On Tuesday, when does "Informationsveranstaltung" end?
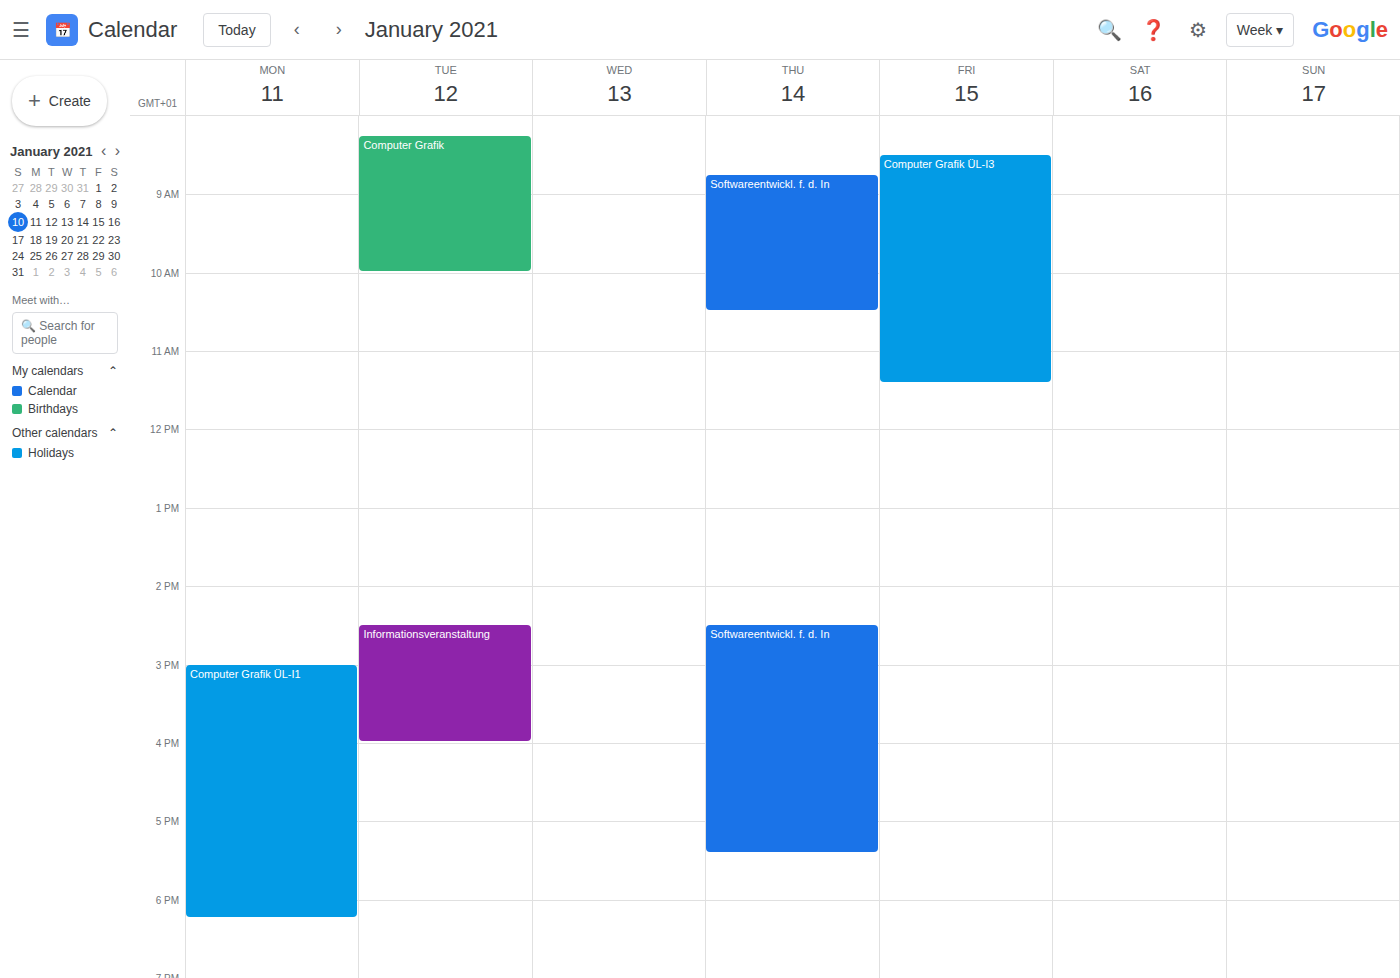
4:00 PM